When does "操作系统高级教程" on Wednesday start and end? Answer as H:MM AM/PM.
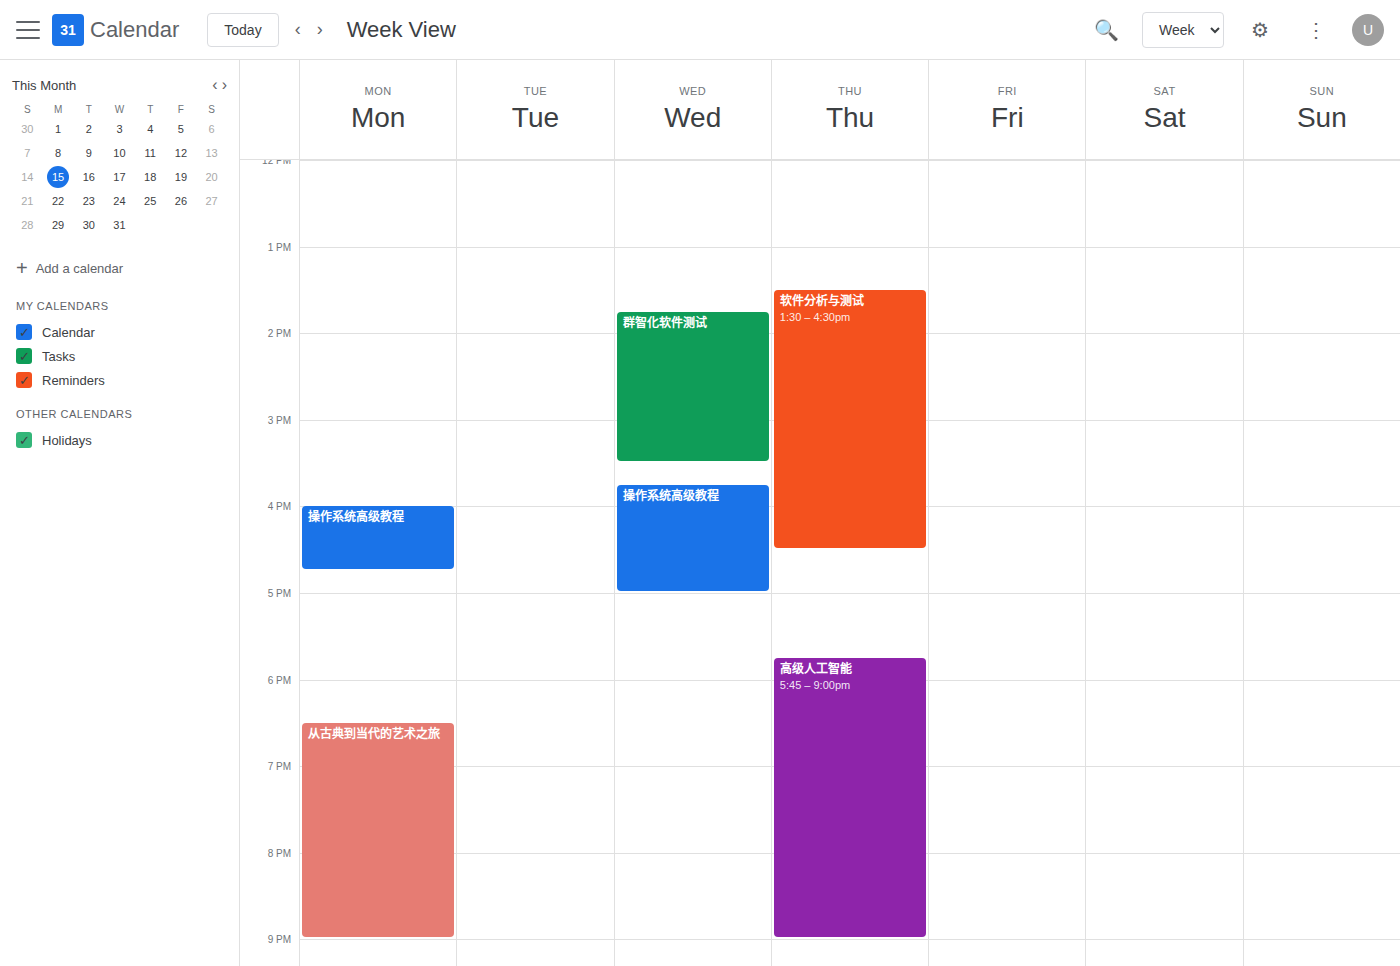
3:45 PM to 5:00 PM